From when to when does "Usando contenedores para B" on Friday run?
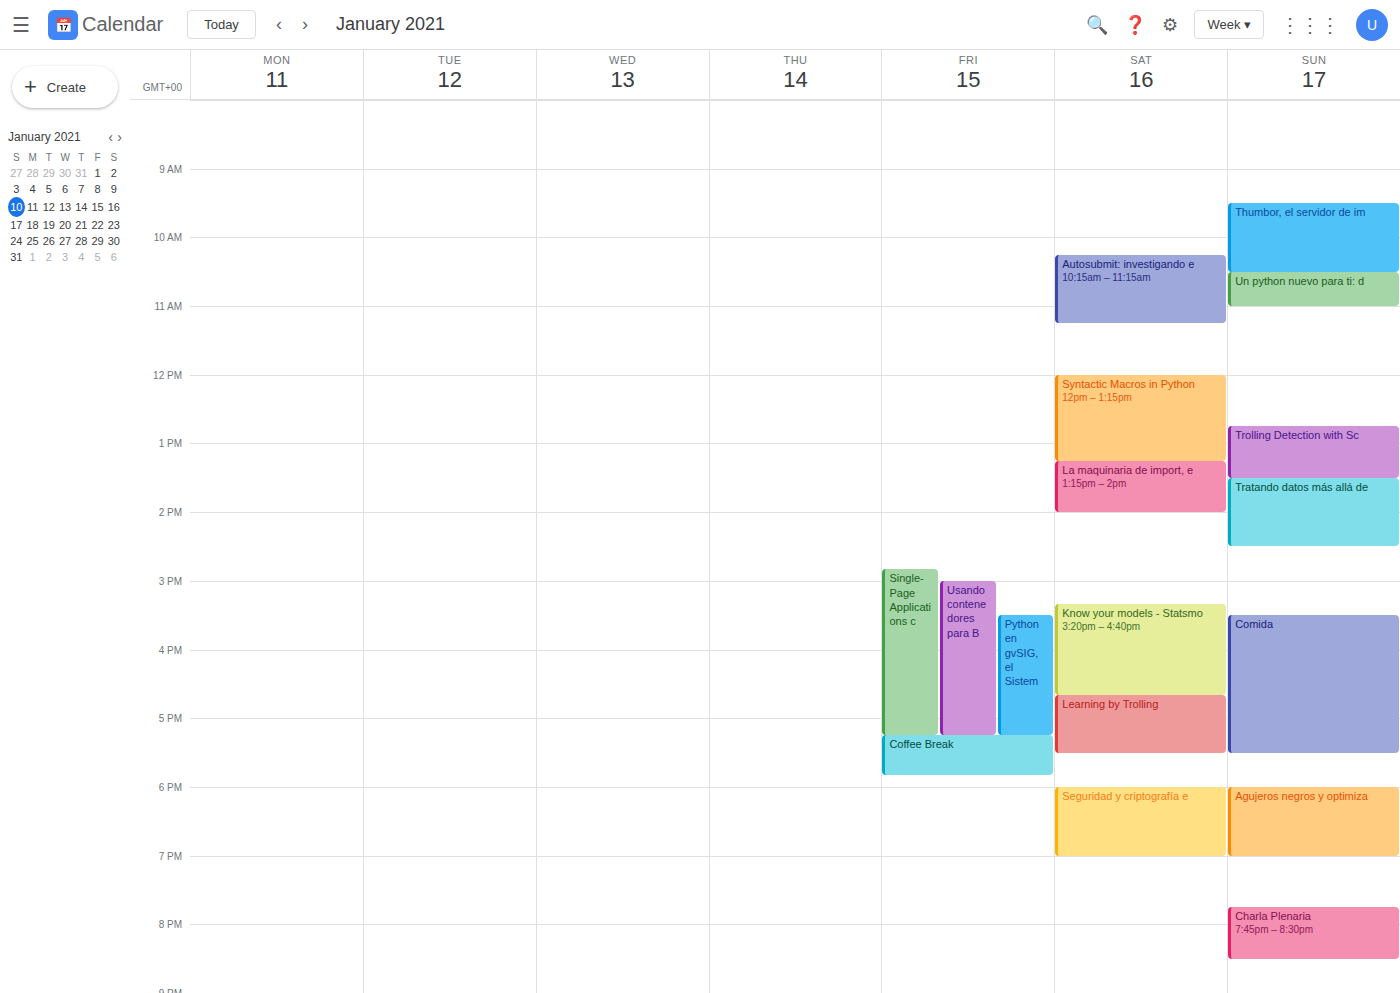
3:00 PM to 5:15 PM